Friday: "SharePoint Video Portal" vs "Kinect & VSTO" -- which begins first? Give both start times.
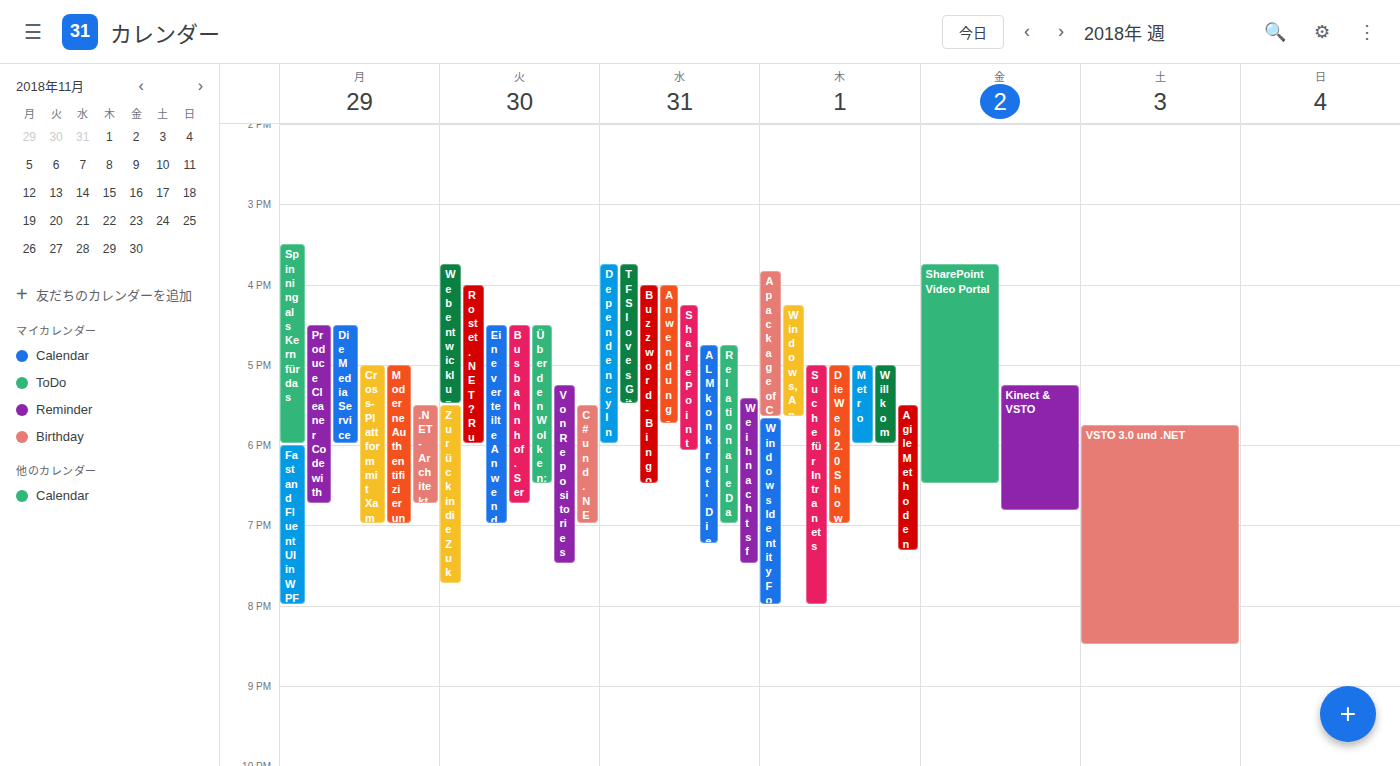
"SharePoint Video Portal" 3:45 PM; "Kinect & VSTO" 5:15 PM.